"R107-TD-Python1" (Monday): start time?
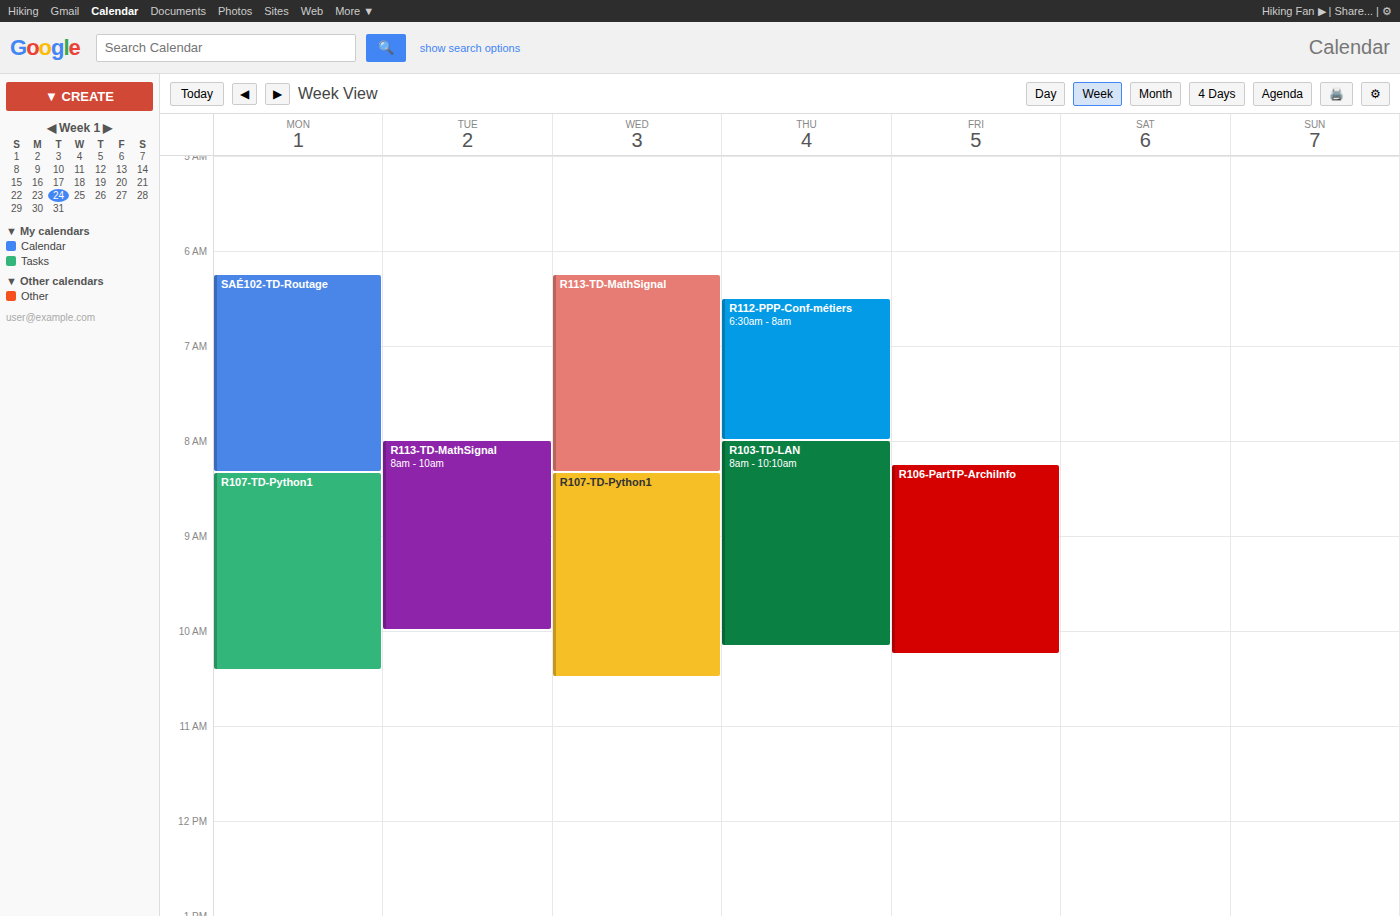
8:20 AM